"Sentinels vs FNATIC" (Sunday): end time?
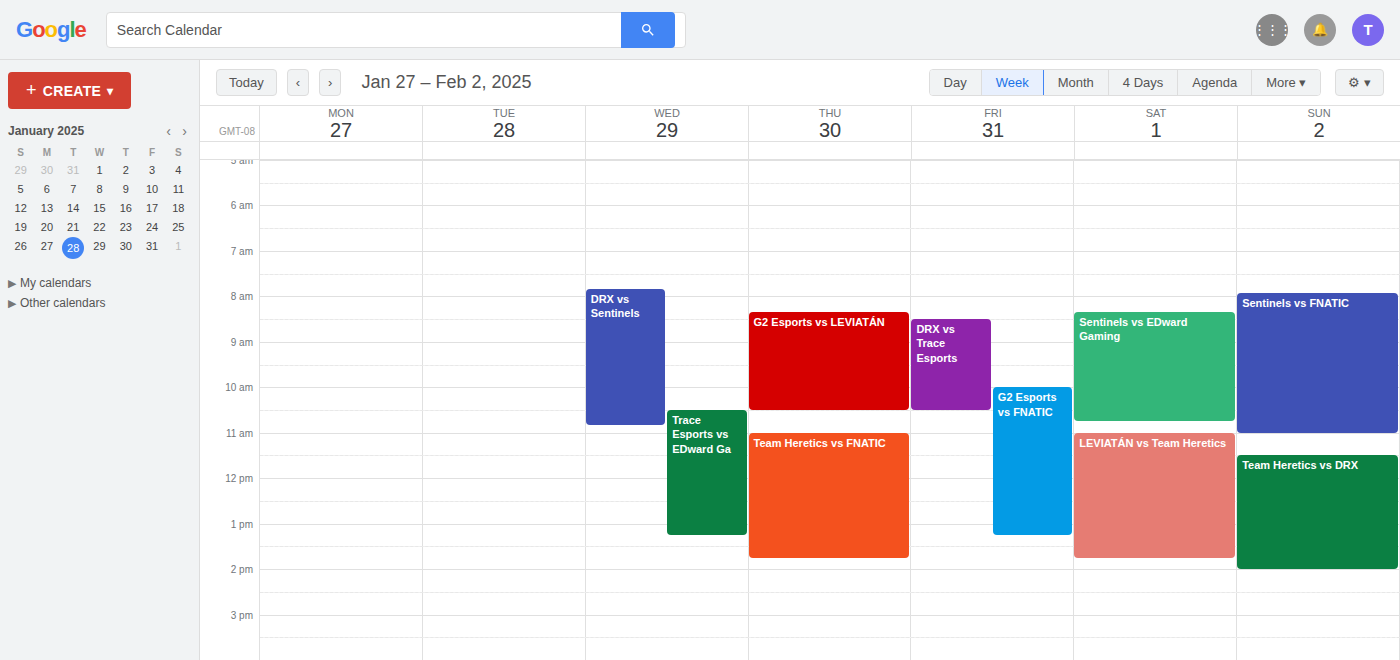
11:00 AM